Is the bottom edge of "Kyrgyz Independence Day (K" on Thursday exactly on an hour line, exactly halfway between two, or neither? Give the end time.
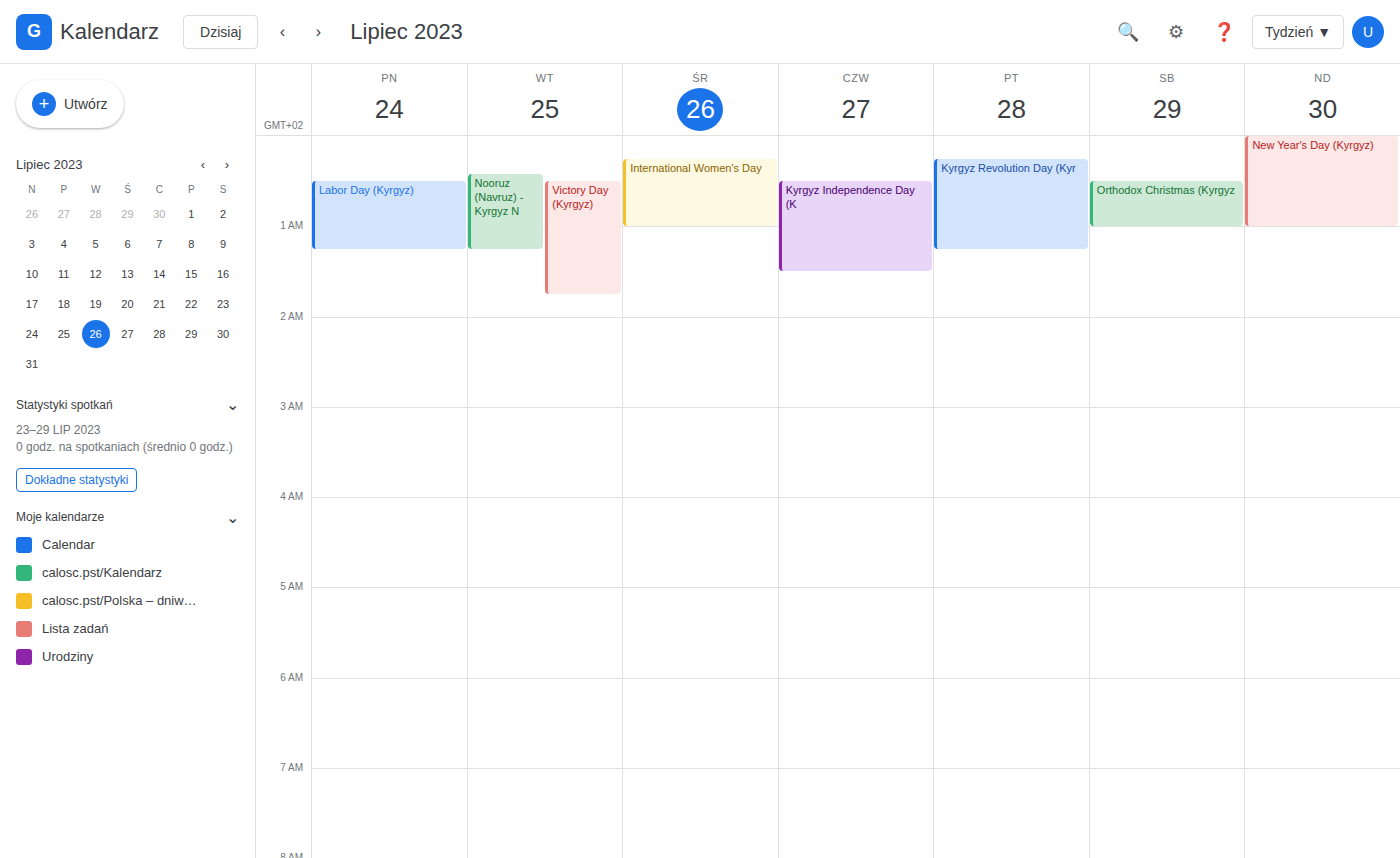
1:30 AM -- halfway between the 1 AM and 2 AM lines.